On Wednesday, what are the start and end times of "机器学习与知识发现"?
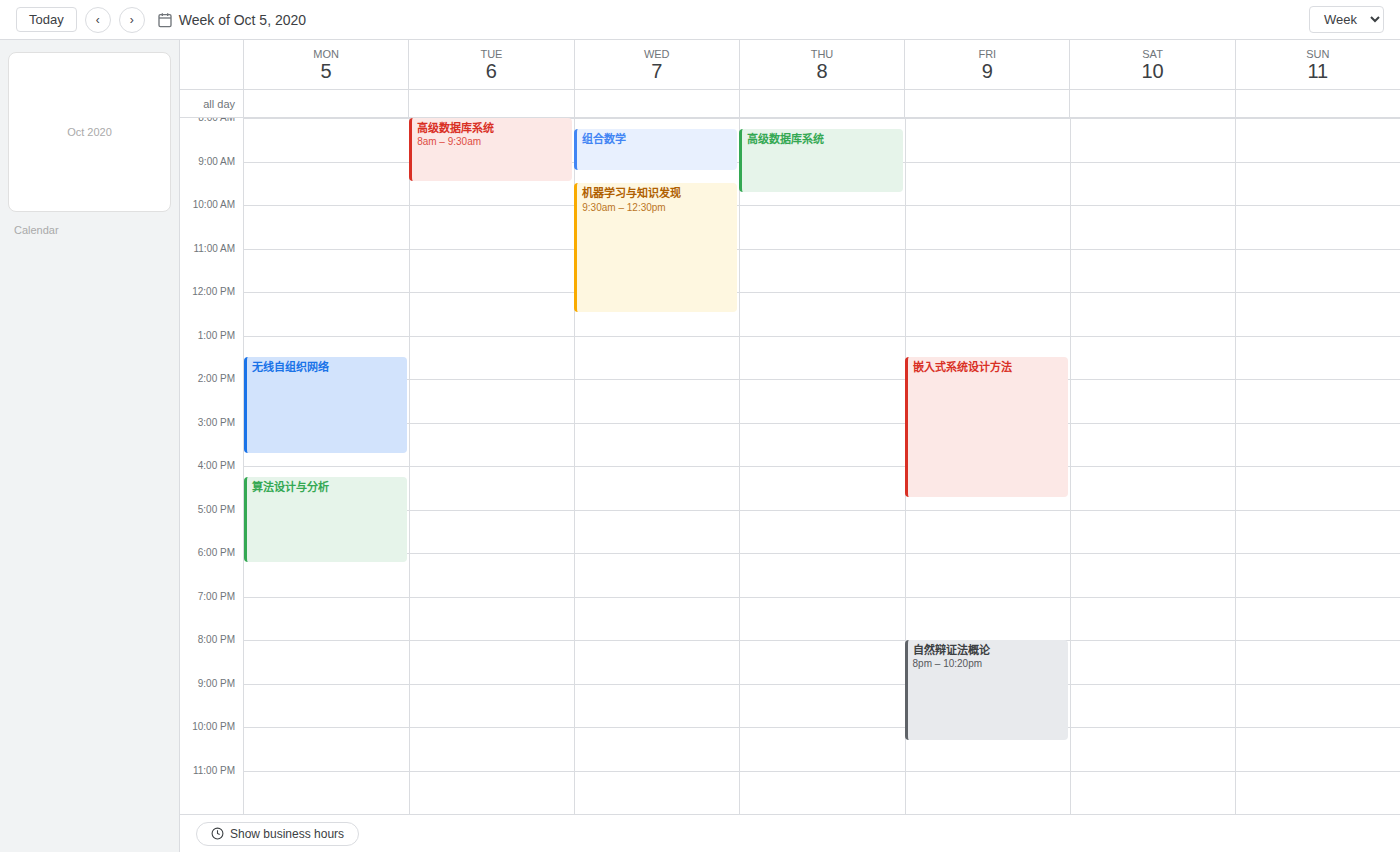
9:30 AM to 12:30 PM